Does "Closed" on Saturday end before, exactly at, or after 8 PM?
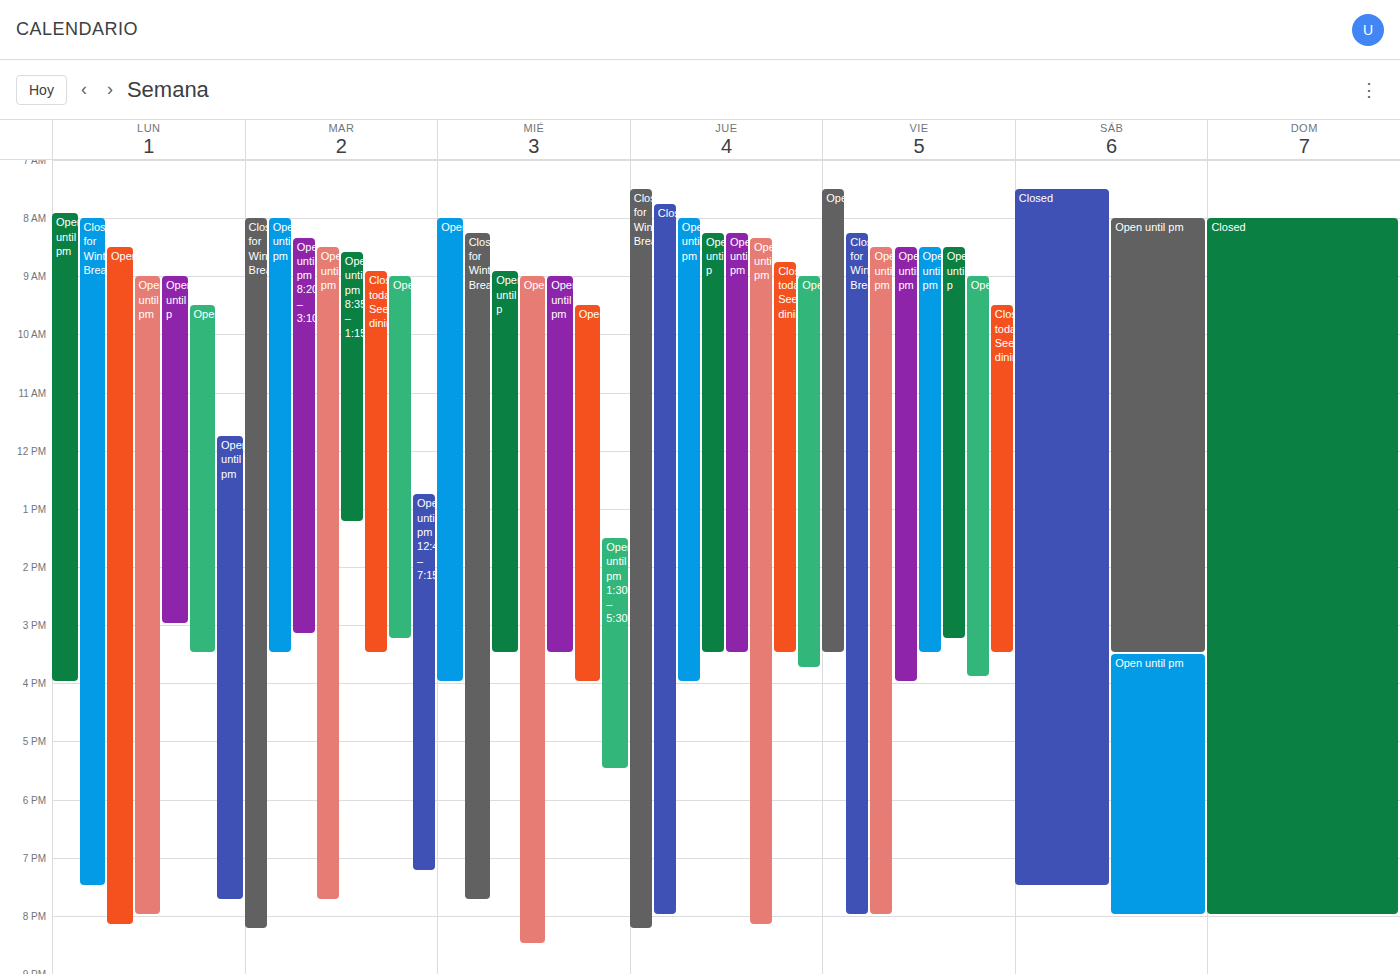
7:30 PM -- before 8 PM, 30 minutes above the 8 PM line.